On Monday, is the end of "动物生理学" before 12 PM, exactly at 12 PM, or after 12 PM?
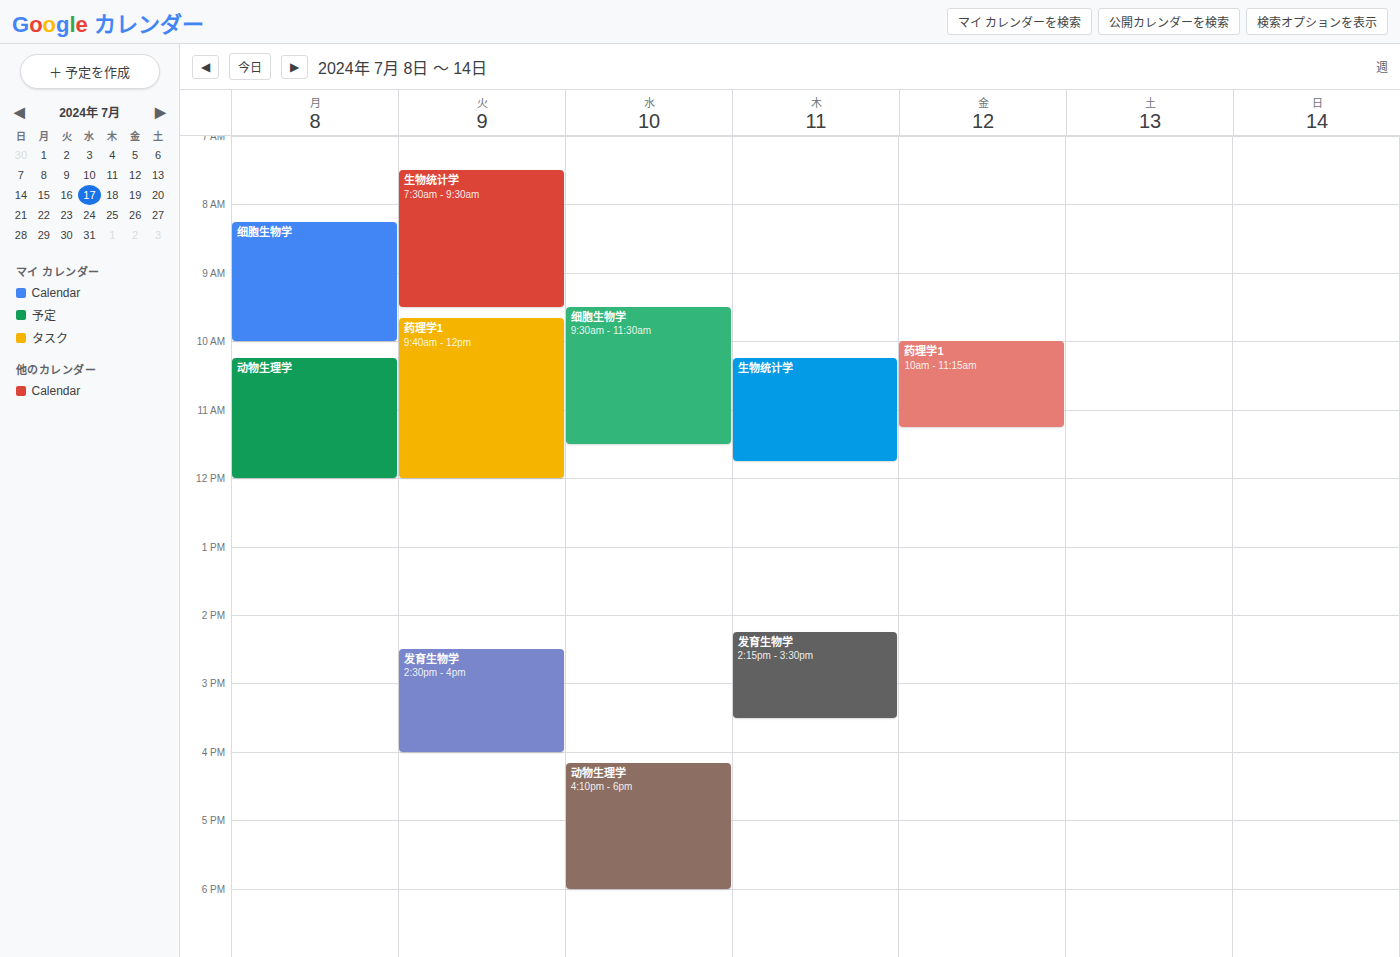
12:00 PM -- exactly at 12 PM, on the 12 PM line.